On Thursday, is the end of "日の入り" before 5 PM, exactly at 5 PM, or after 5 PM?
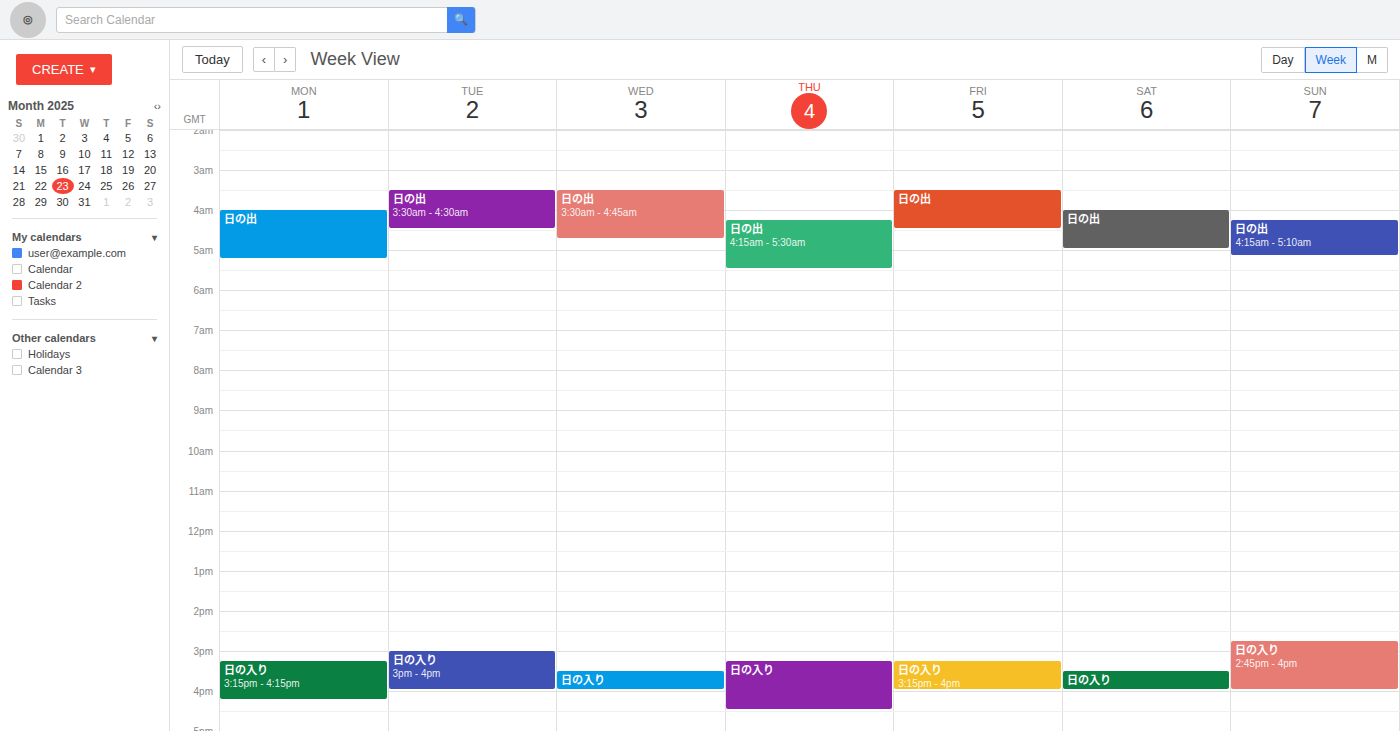
4:30 PM -- before 5 PM, 30 minutes above the 5 PM line.